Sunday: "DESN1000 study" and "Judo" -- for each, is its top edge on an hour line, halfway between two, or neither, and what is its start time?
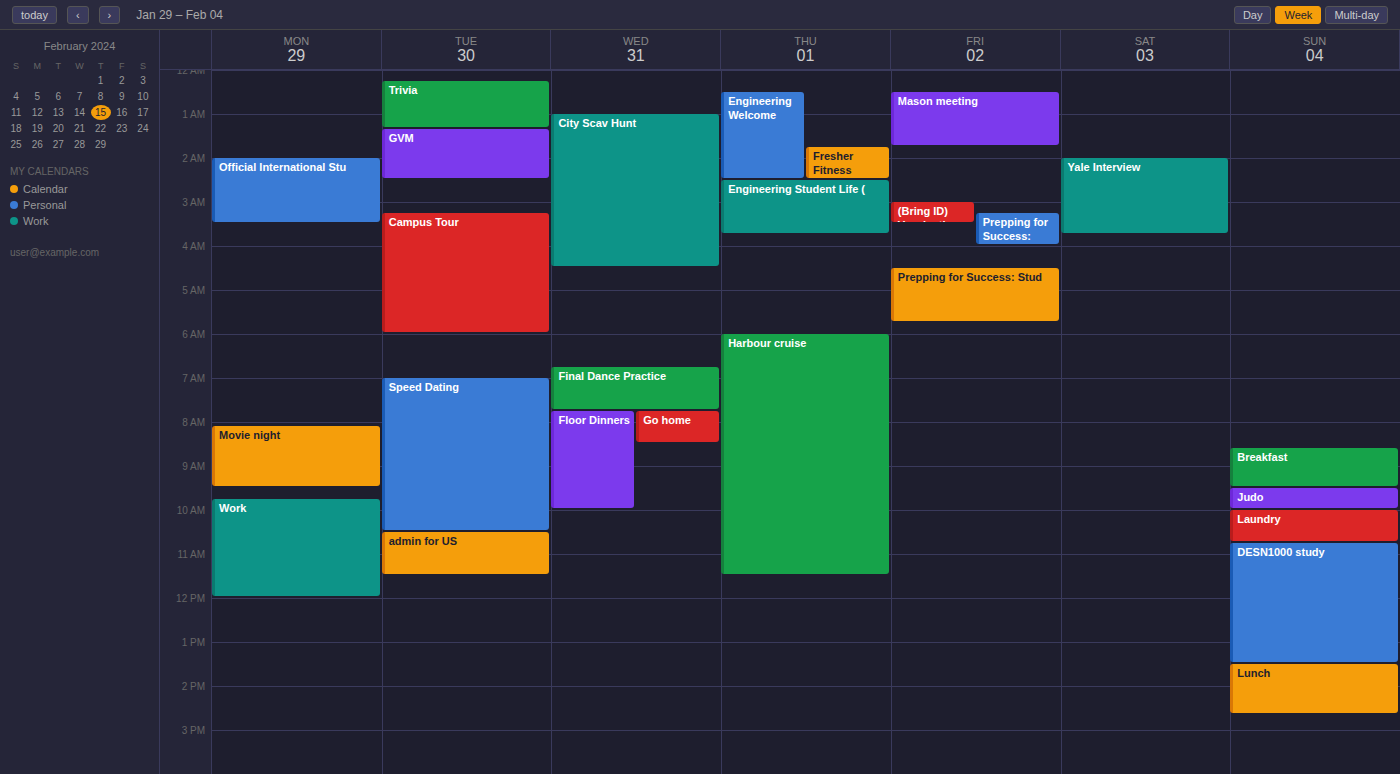
"DESN1000 study": 10:45 AM, neither: three quarters of the way from the 10 AM line to the 11 AM line. "Judo": 9:30 AM, halfway between the 9 AM and 10 AM lines.